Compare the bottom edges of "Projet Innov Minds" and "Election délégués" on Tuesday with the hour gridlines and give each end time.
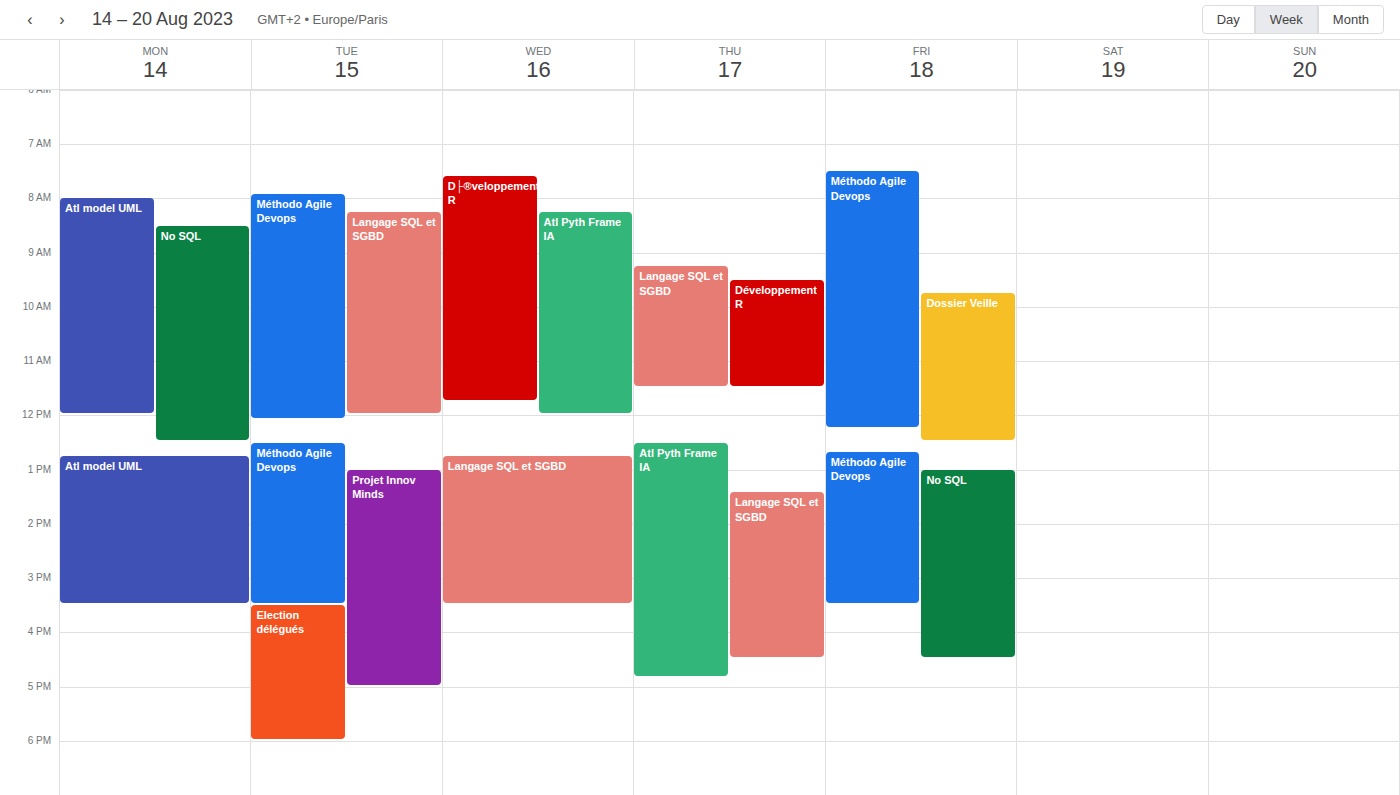
"Projet Innov Minds": 5:00 PM, exactly on the 5 PM line. "Election délégués": 6:00 PM, exactly on the 6 PM line.